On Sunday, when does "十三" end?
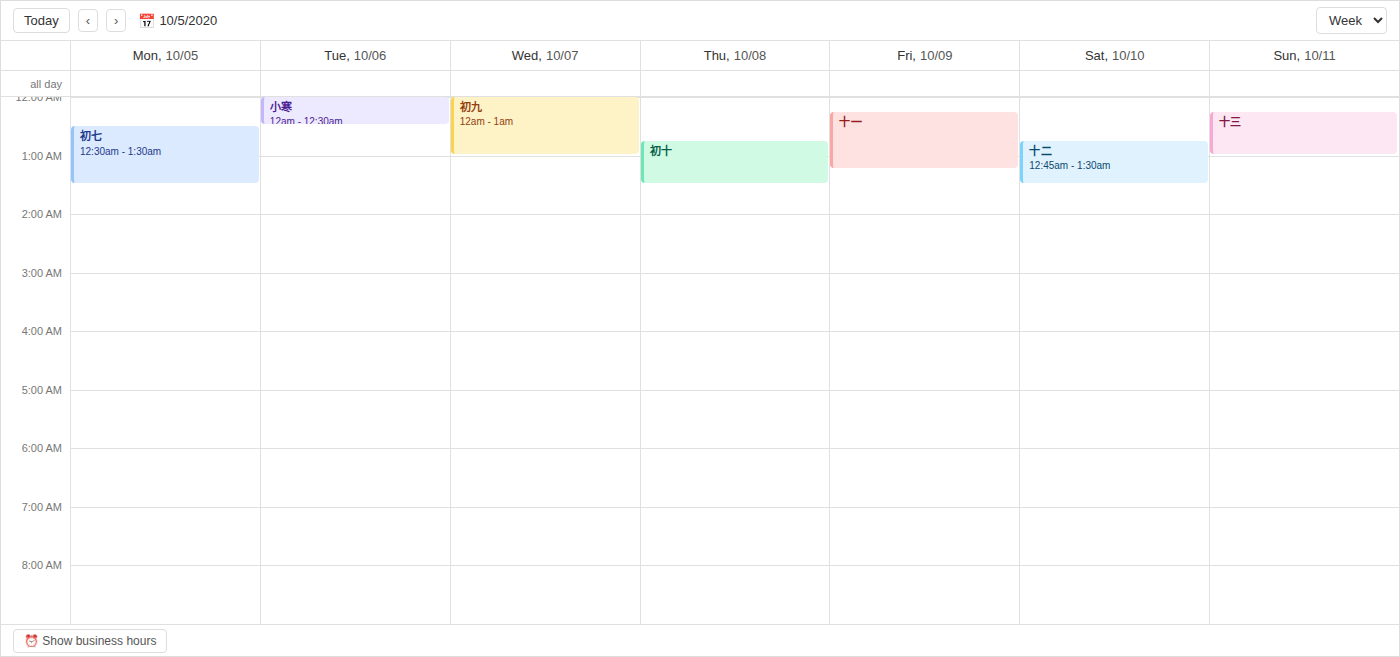
1:00 AM